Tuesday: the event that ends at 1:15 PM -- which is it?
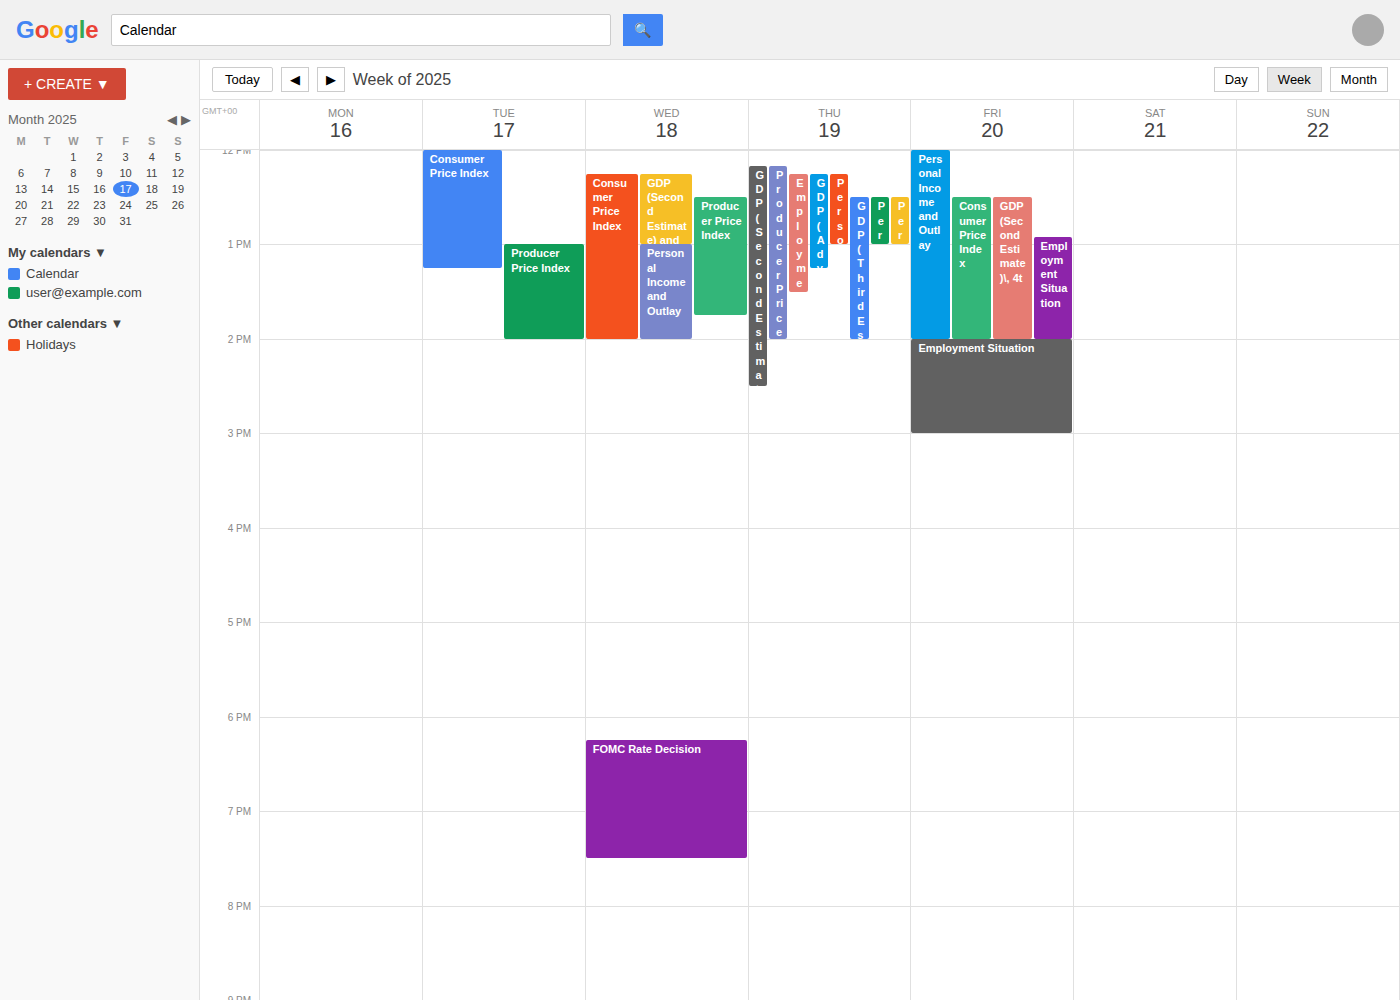
"Consumer Price Index"